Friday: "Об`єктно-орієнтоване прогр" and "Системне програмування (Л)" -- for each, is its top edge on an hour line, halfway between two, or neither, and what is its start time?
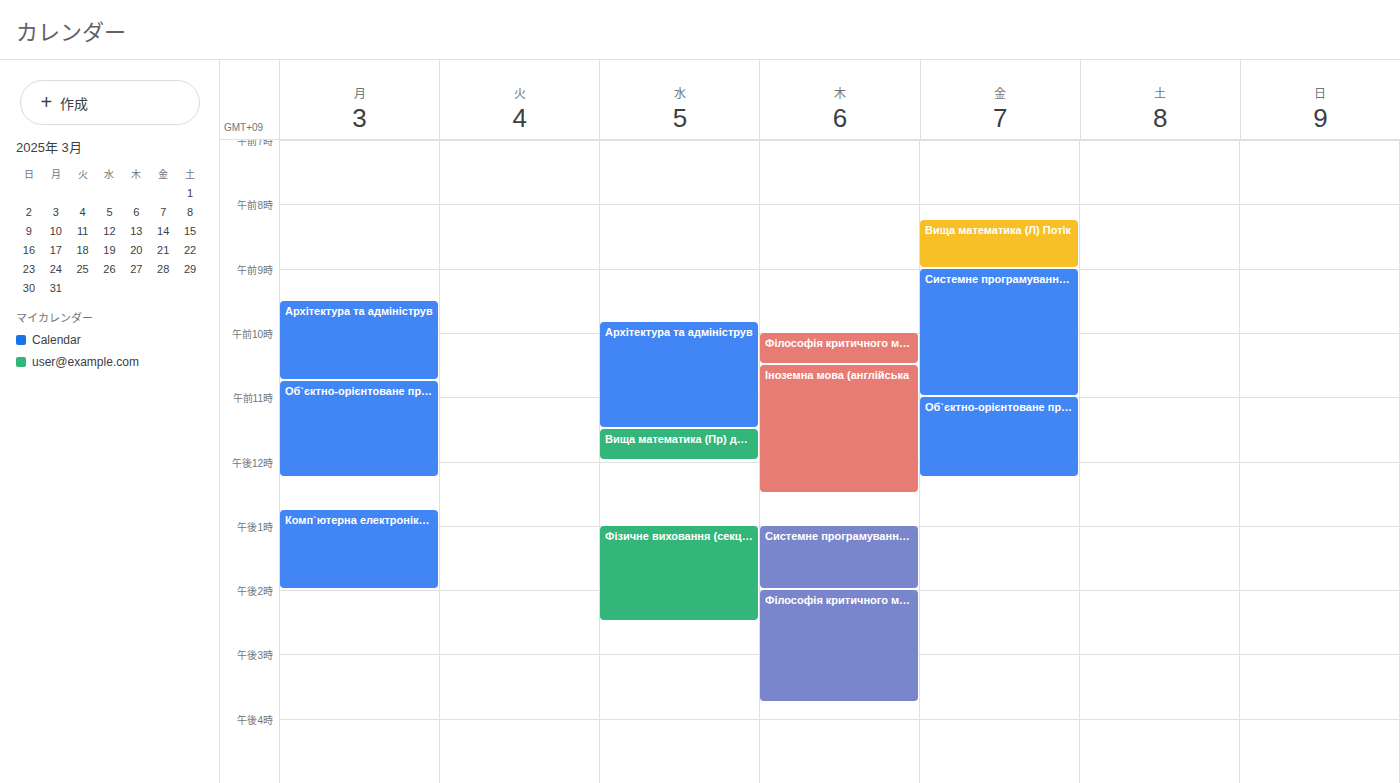
"Об`єктно-орієнтоване прогр": 11:00 AM, exactly on the 11 AM line. "Системне програмування (Л)": 9:00 AM, exactly on the 9 AM line.